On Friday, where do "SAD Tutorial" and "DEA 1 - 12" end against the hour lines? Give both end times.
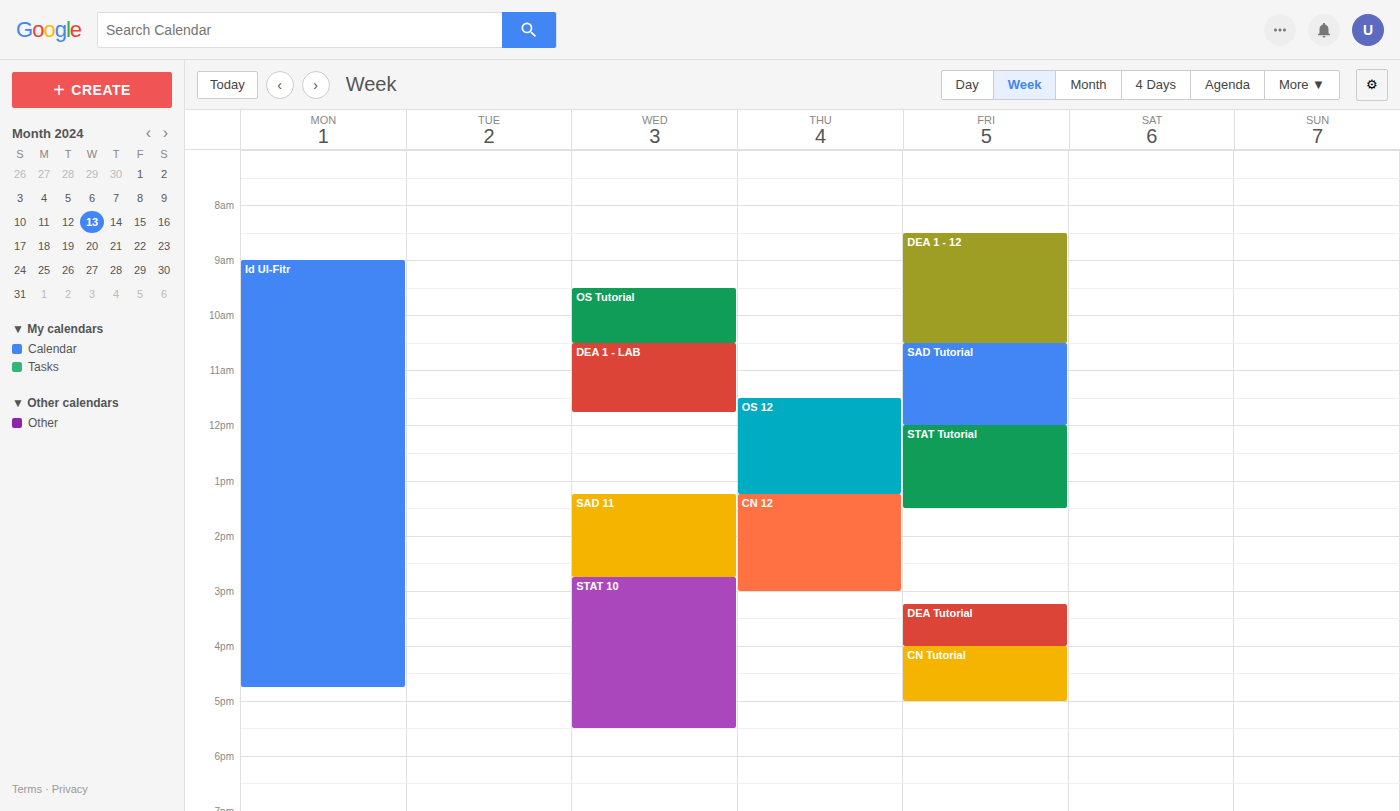
"SAD Tutorial": 12:00 PM, exactly on the 12 PM line. "DEA 1 - 12": 10:30 AM, halfway between the 10 AM and 11 AM lines.